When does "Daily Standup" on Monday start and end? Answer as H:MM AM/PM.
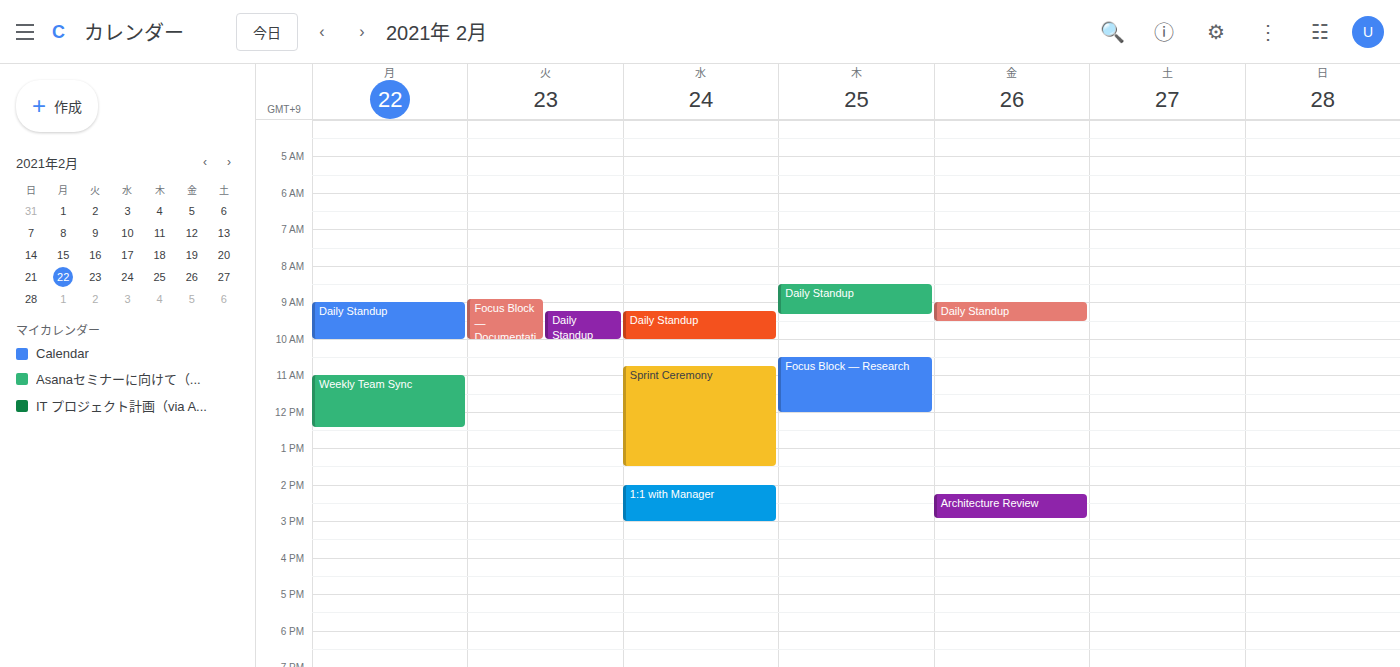
9:00 AM to 10:00 AM